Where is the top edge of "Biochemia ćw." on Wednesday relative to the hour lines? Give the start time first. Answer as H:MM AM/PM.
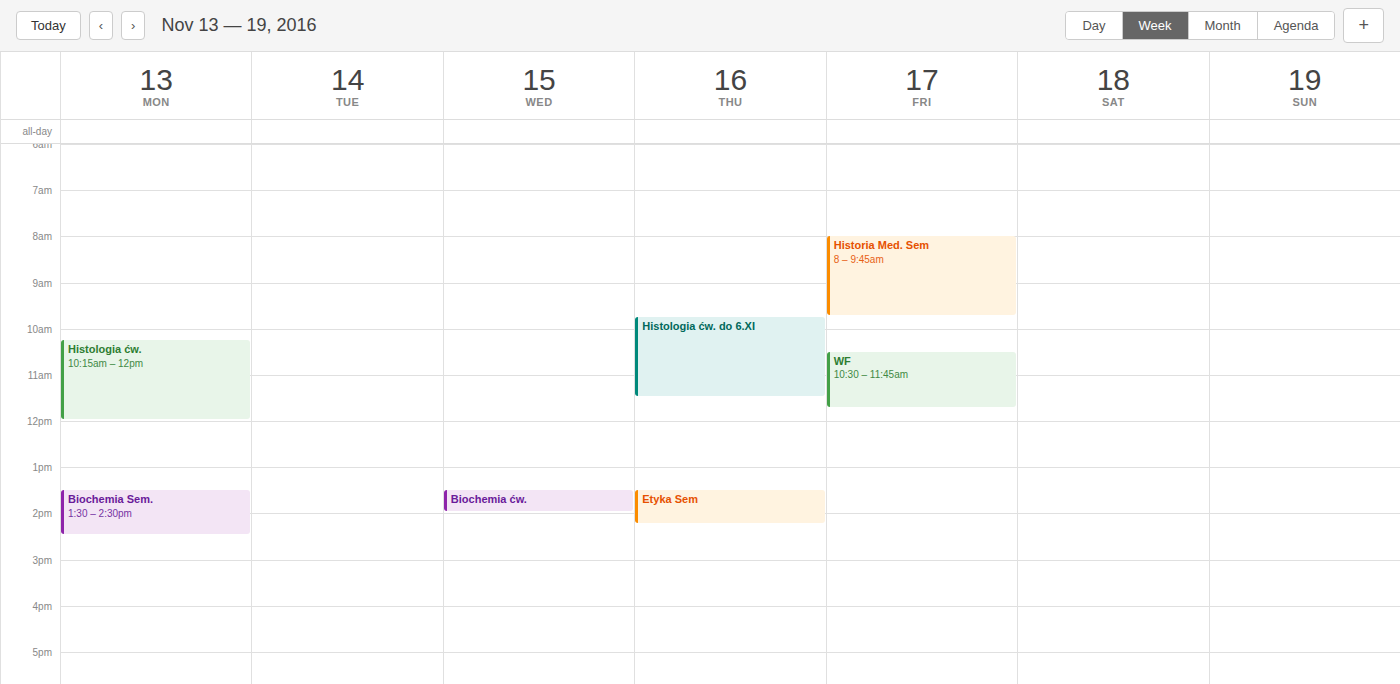
1:30 PM -- halfway between the 1 PM and 2 PM lines.